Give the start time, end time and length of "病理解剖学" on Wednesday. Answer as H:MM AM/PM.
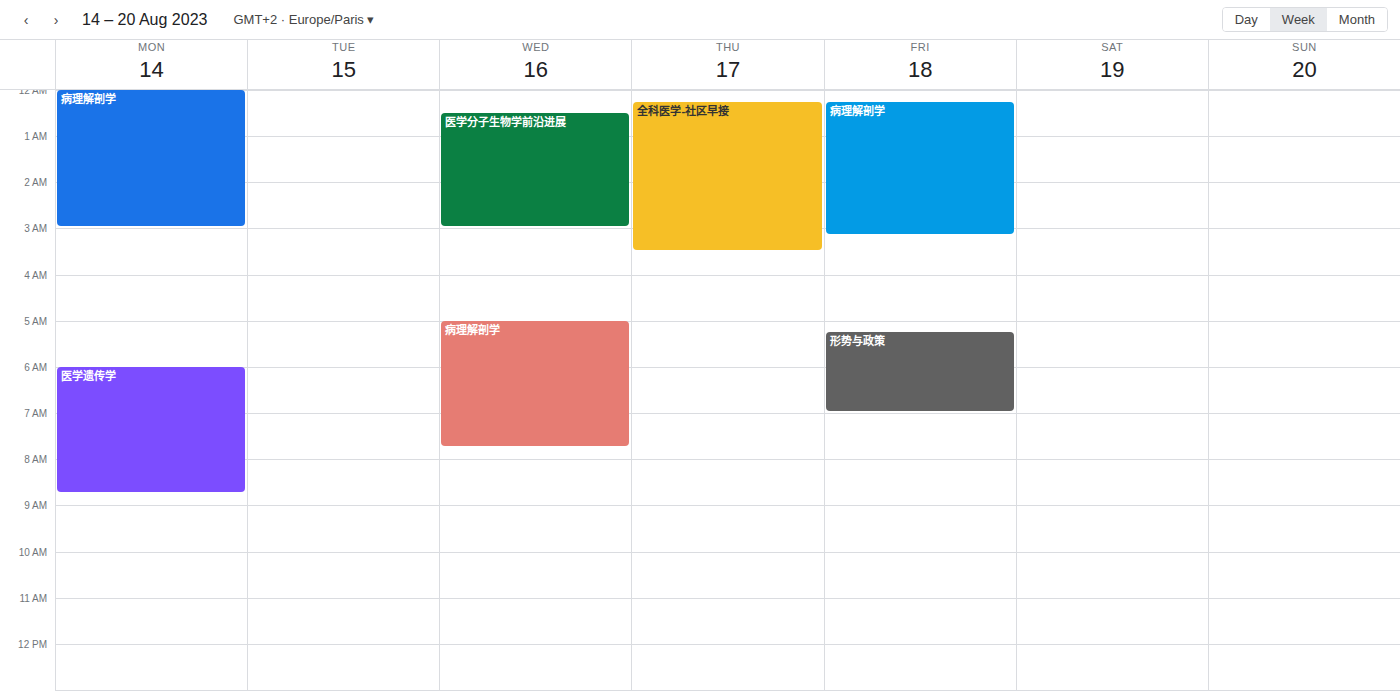
5:00 AM to 7:45 AM, 2 hours 45 minutes